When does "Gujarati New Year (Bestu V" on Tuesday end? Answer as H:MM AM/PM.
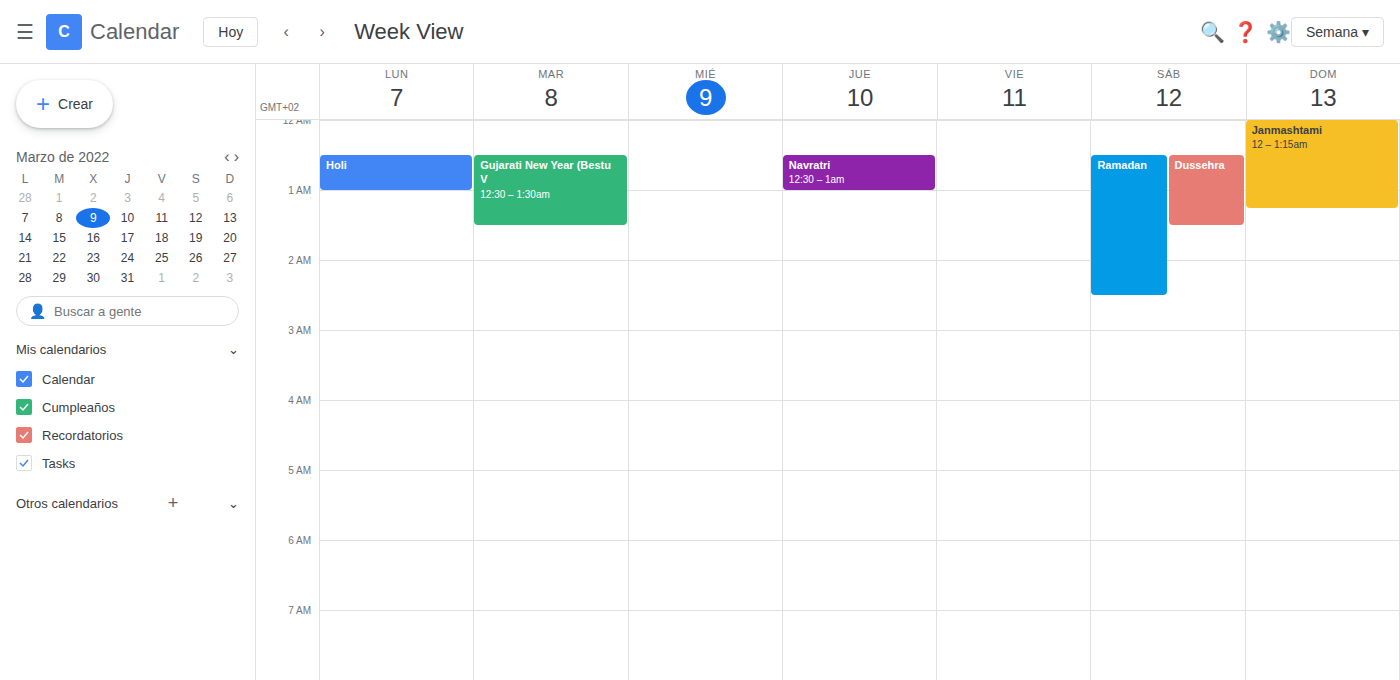
1:30 AM